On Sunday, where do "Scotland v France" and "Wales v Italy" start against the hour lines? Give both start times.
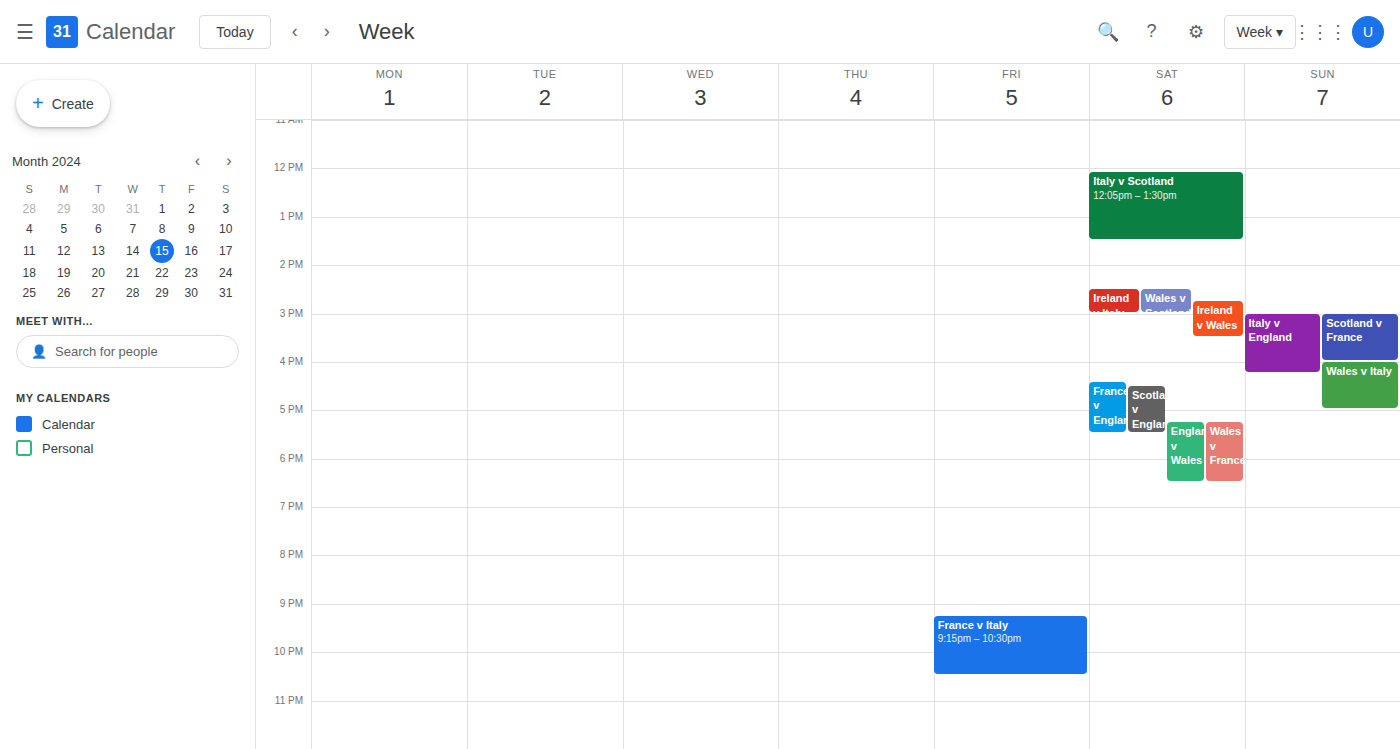
"Scotland v France": 3:00 PM, exactly on the 3 PM line. "Wales v Italy": 4:00 PM, exactly on the 4 PM line.